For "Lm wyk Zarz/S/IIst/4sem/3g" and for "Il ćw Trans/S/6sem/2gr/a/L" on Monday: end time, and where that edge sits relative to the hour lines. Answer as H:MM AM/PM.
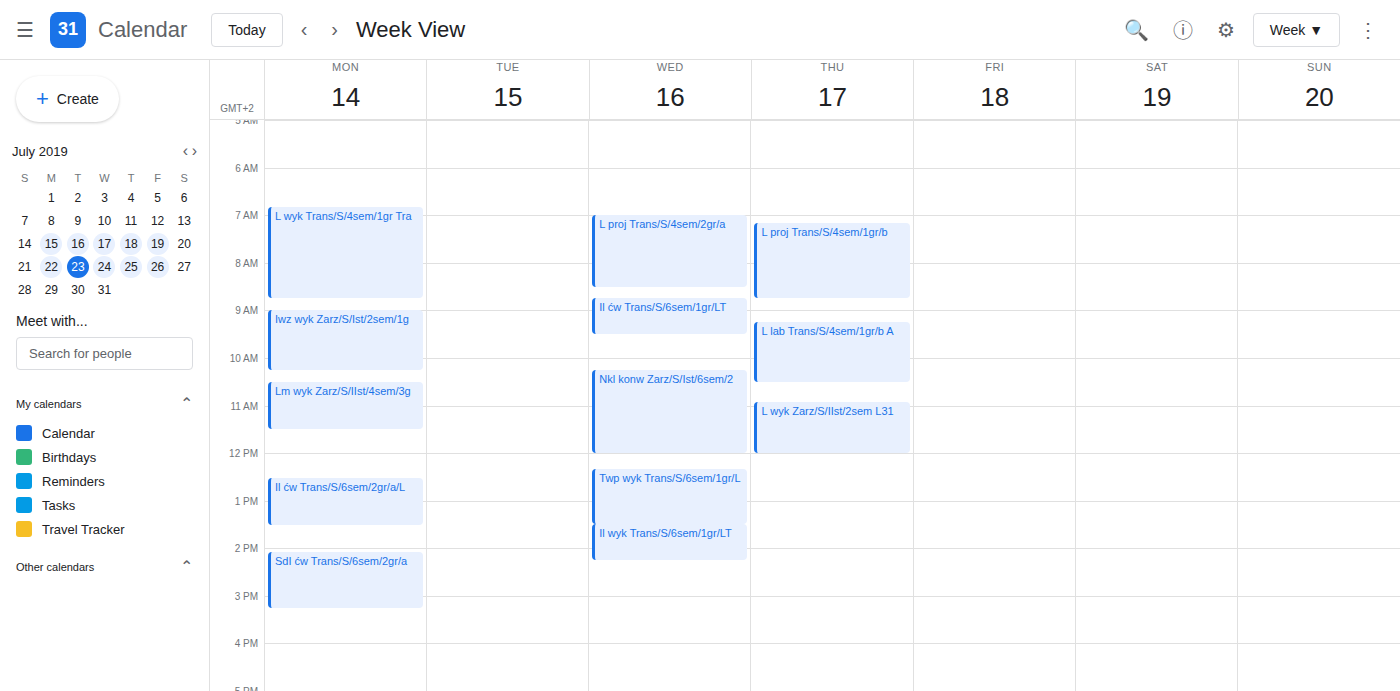
"Lm wyk Zarz/S/IIst/4sem/3g": 11:30 AM, halfway between the 11 AM and 12 PM lines. "Il ćw Trans/S/6sem/2gr/a/L": 1:30 PM, halfway between the 1 PM and 2 PM lines.